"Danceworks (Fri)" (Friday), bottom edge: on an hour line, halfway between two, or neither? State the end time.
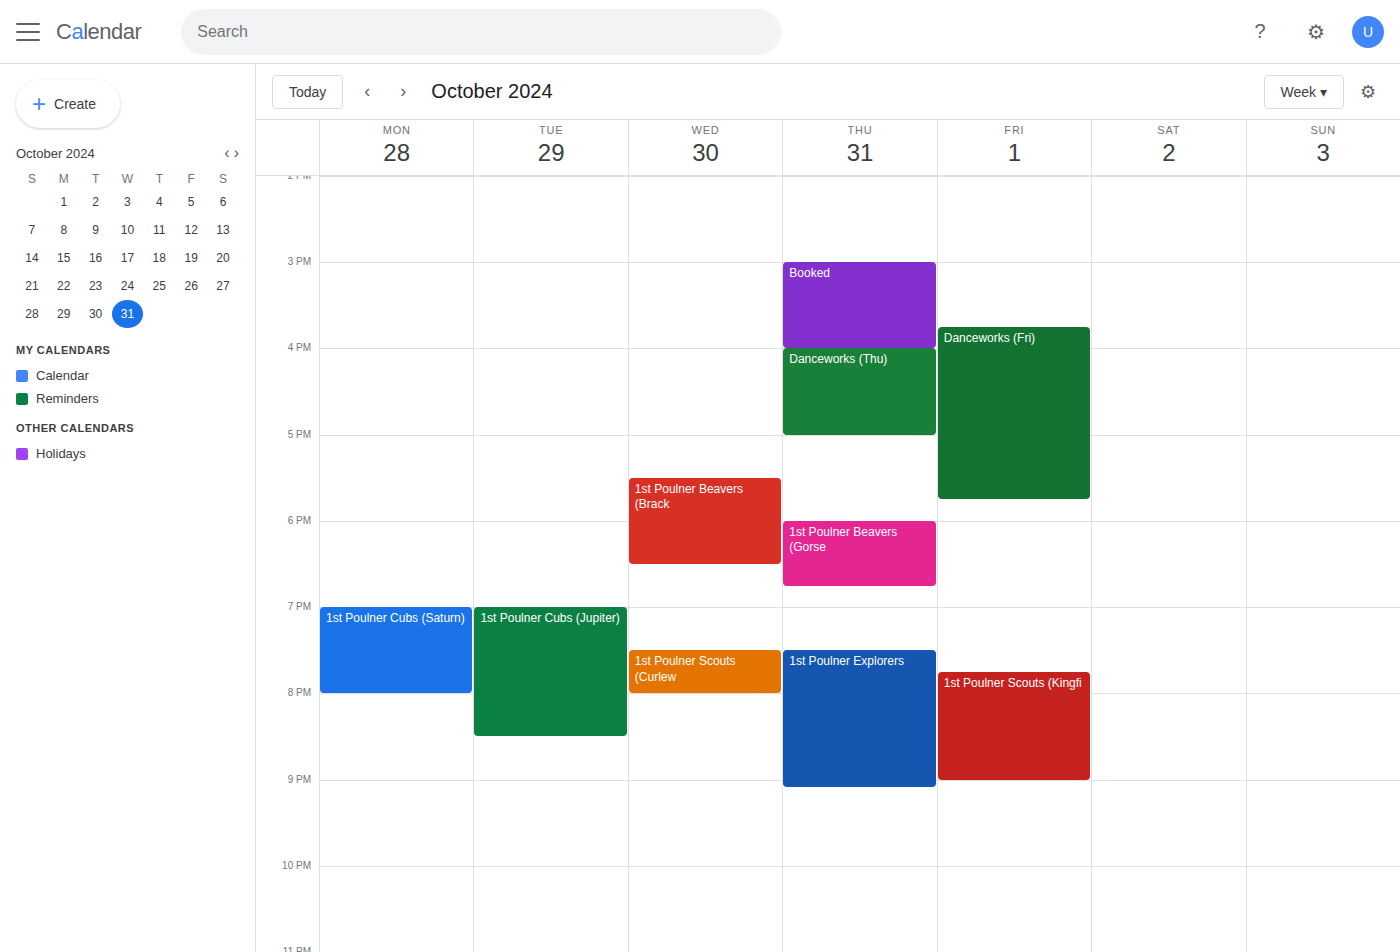
17:45 -- neither: three quarters of the way from the 17:00 line to the 18:00 line.